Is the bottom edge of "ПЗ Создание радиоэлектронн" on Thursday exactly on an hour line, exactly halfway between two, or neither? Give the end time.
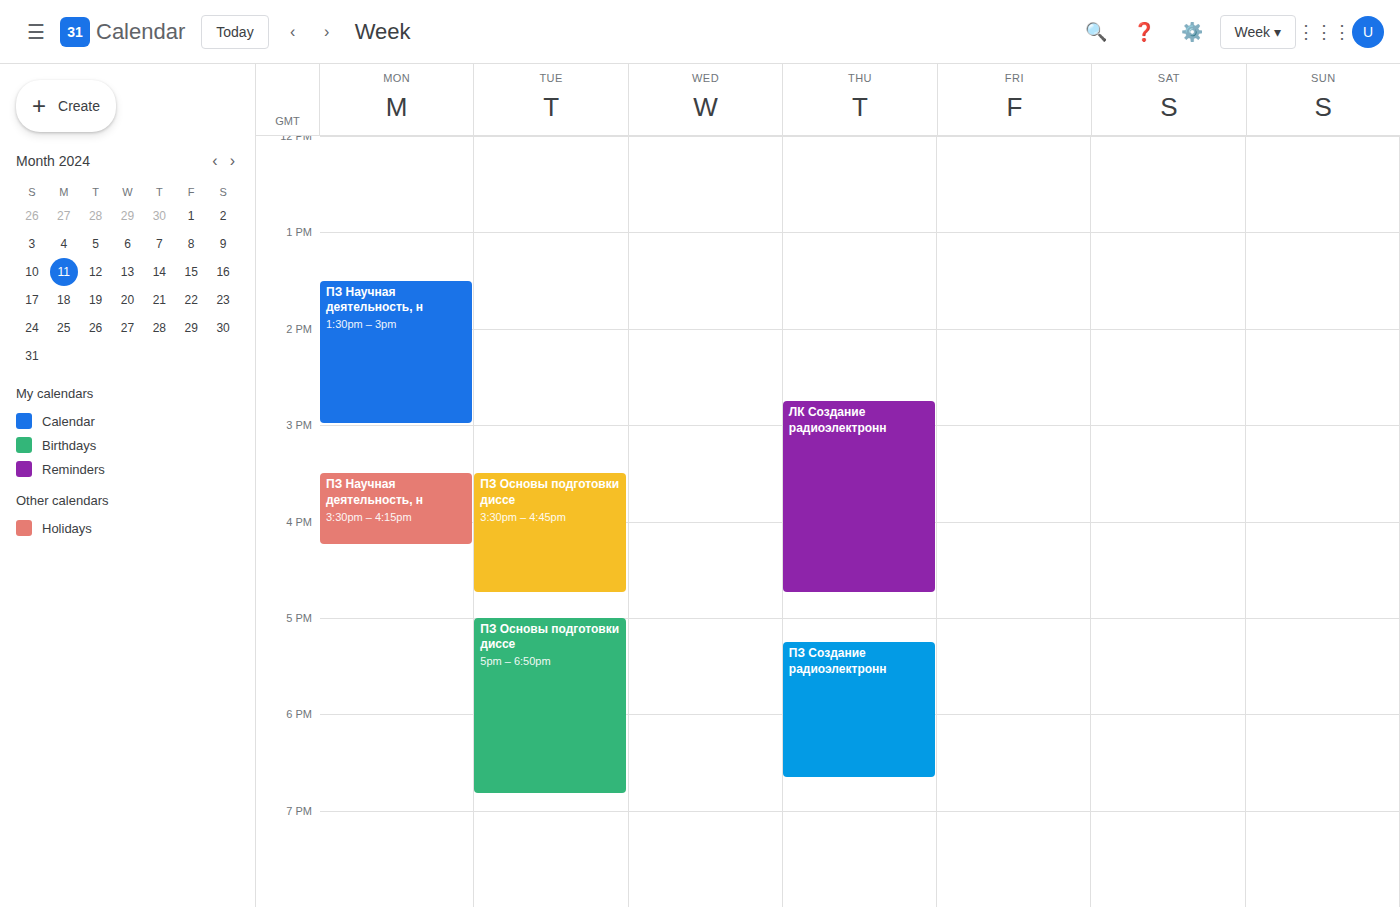
6:40 PM -- neither: 40 minutes below the 6 PM line and 20 minutes above the 7 PM line.